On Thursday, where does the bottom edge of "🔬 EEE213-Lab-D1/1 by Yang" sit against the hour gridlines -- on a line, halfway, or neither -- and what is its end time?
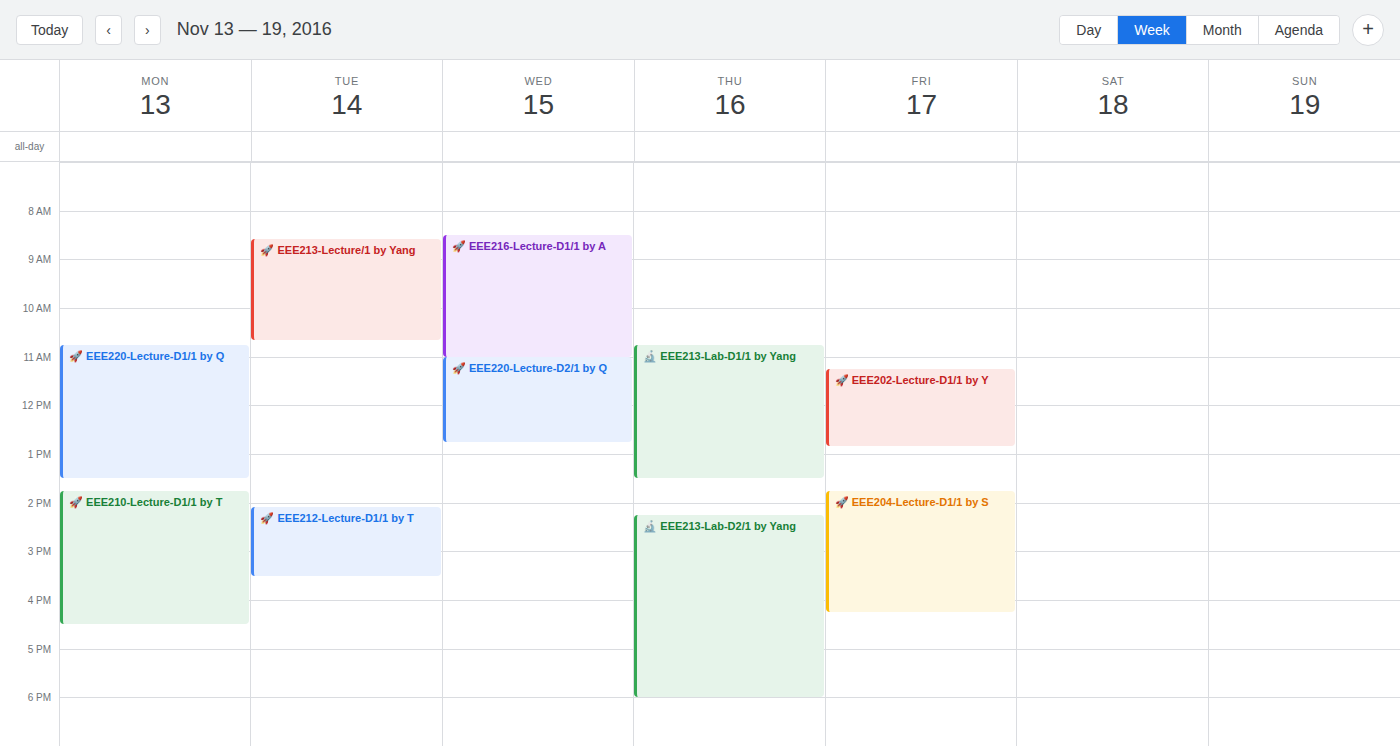
1:30 PM -- halfway between the 1 PM and 2 PM lines.